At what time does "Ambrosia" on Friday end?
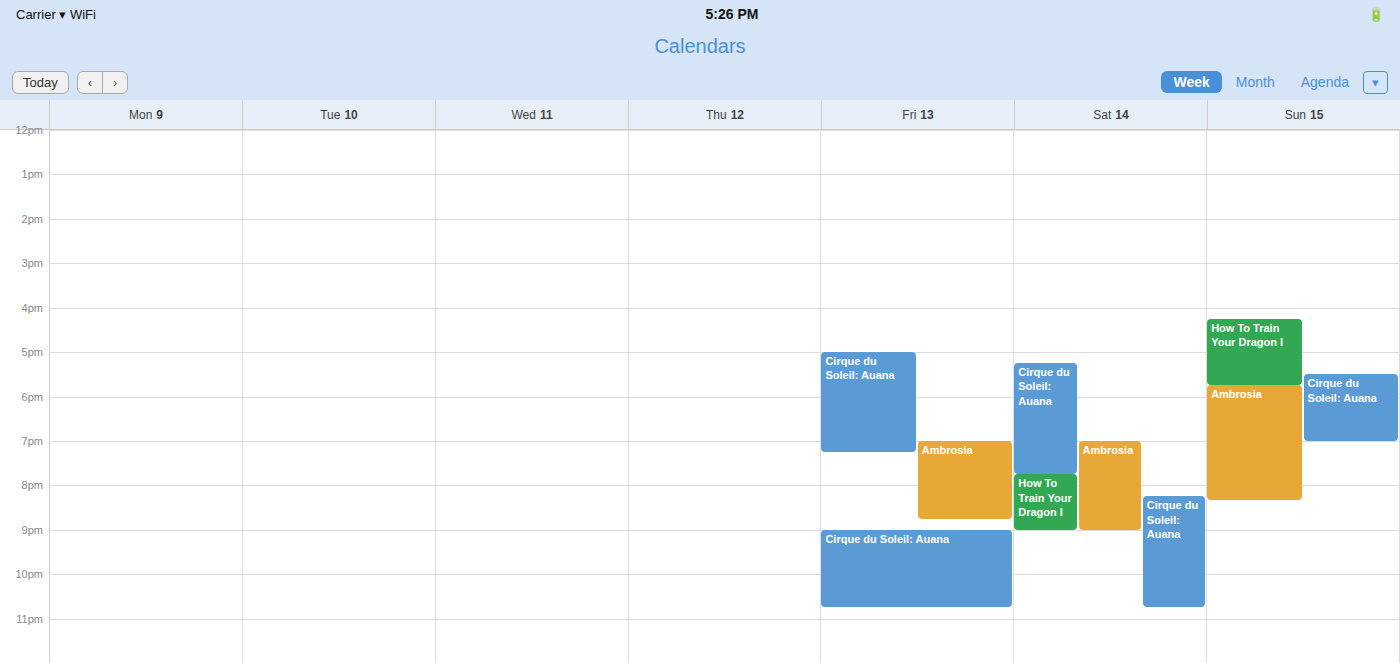
8:45 PM